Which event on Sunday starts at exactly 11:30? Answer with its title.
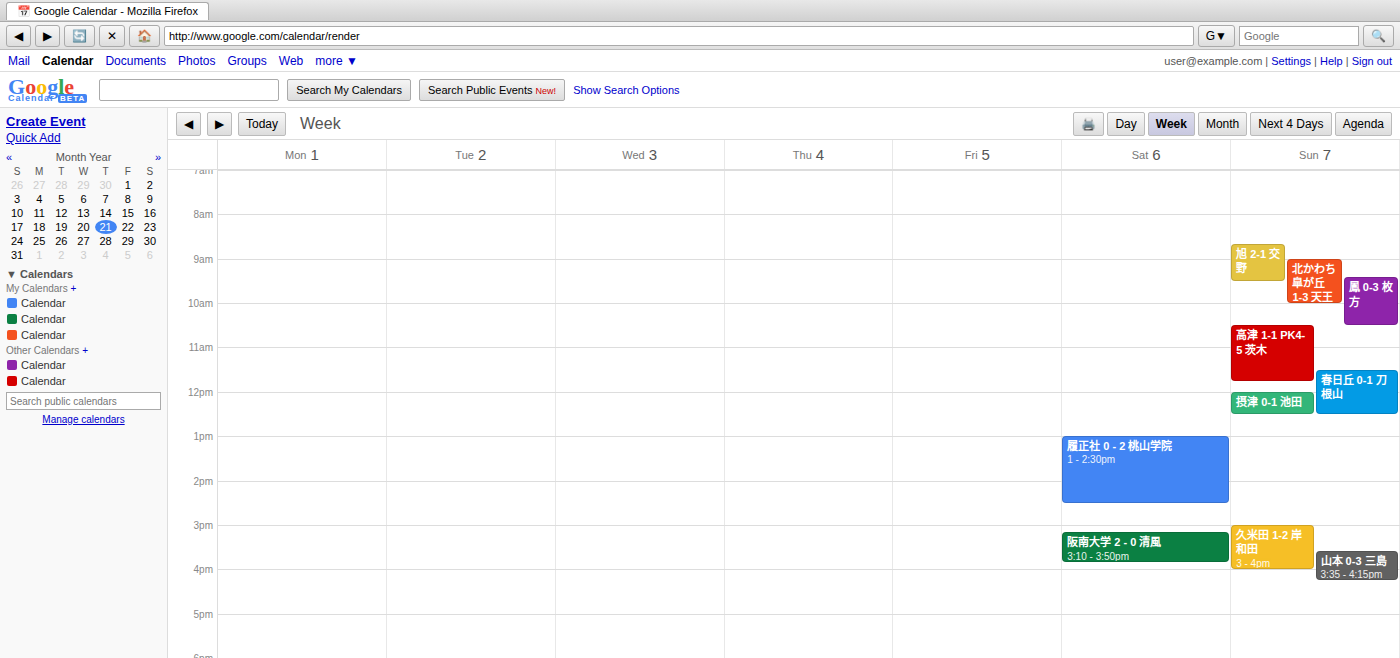
"春日丘 0-1 刀根山"